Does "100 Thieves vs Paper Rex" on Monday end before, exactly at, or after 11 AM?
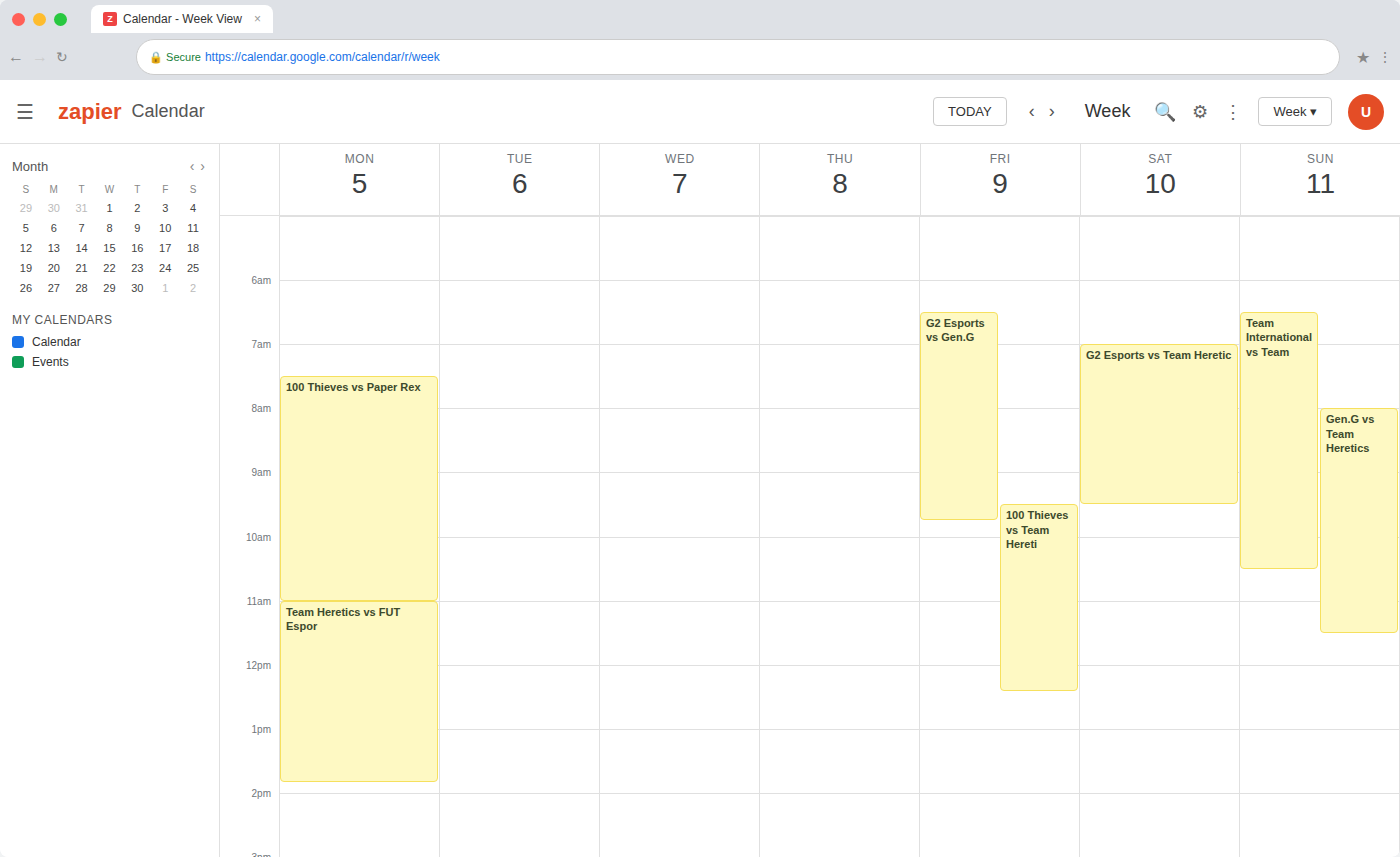
11:00 AM -- exactly at 11 AM, on the 11 AM line.